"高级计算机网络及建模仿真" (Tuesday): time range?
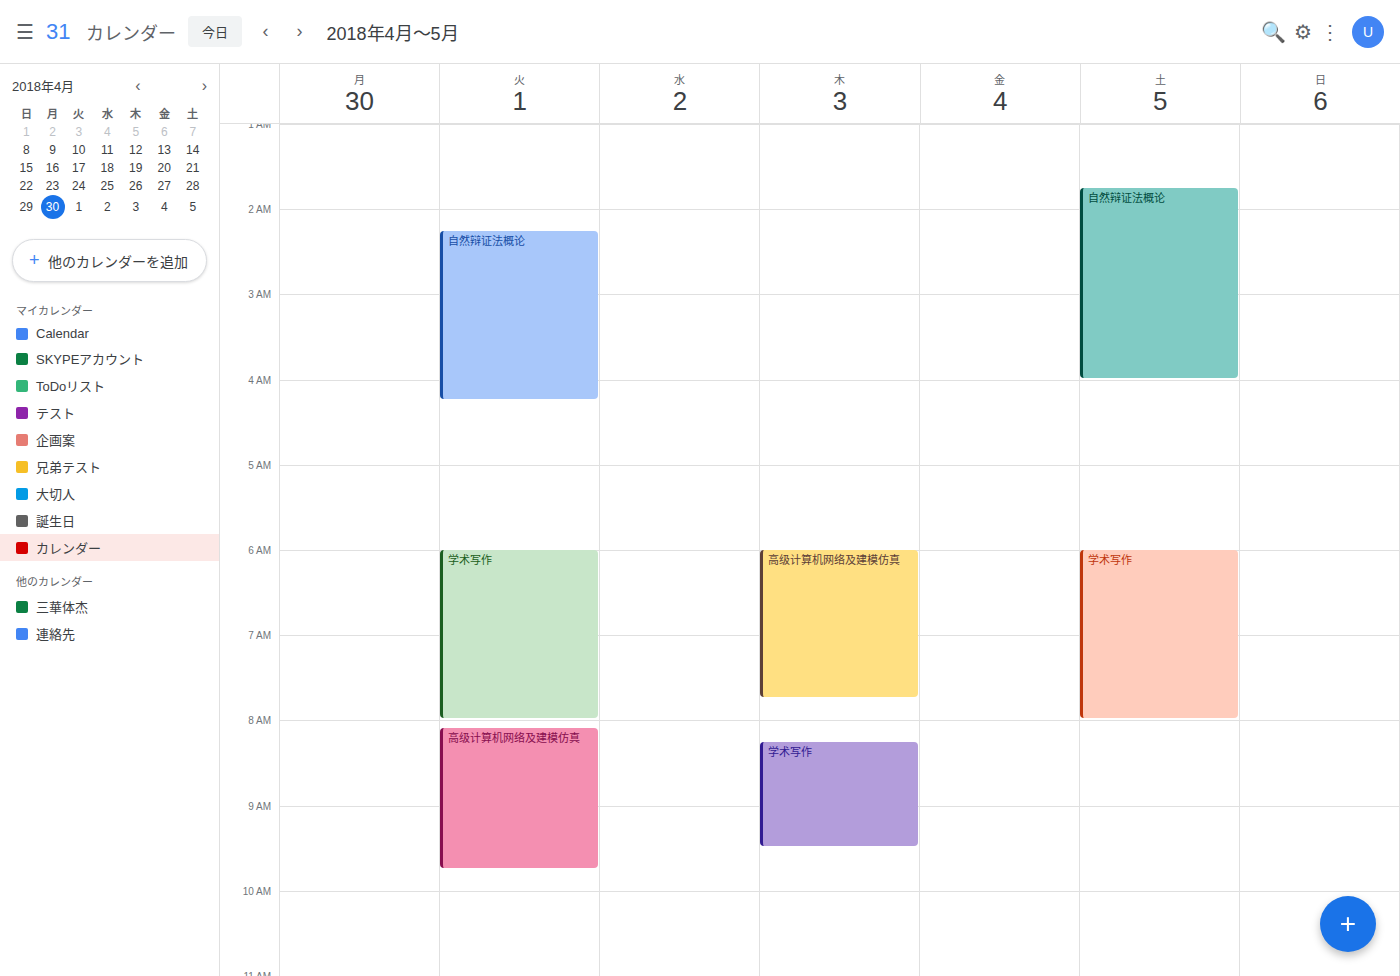
8:05 AM to 9:45 AM